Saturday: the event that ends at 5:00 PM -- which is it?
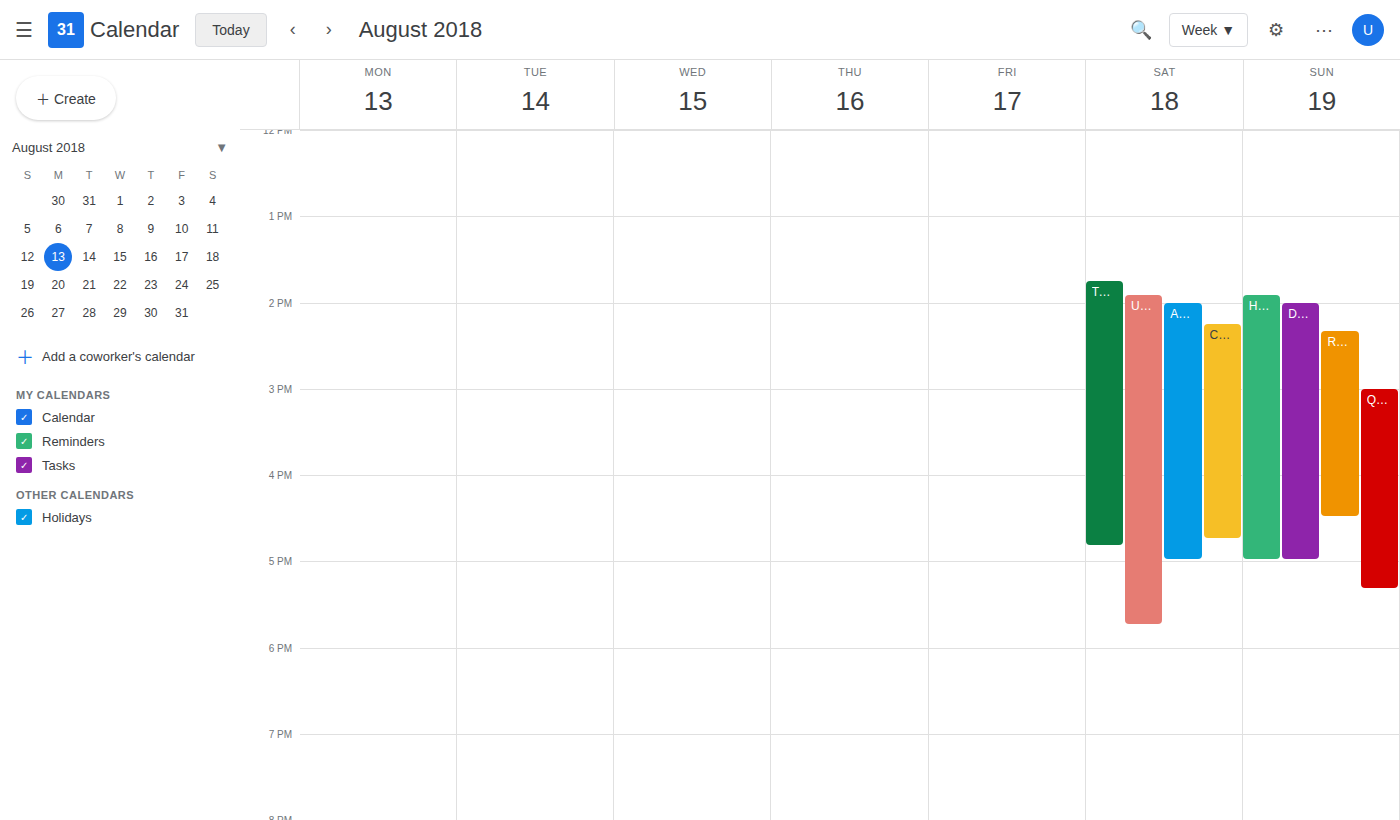
"Amsterdam Pirates - DSS/Ki"